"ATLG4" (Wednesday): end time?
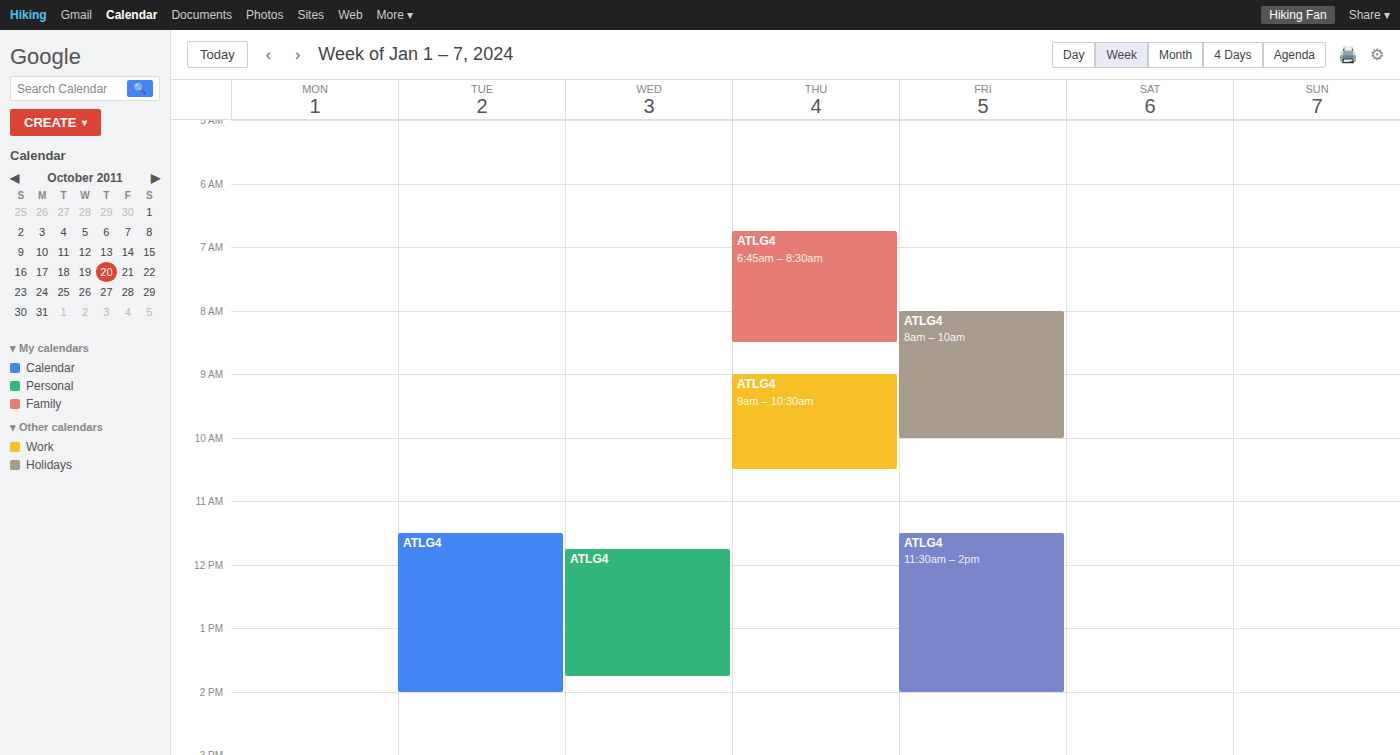
1:45 PM